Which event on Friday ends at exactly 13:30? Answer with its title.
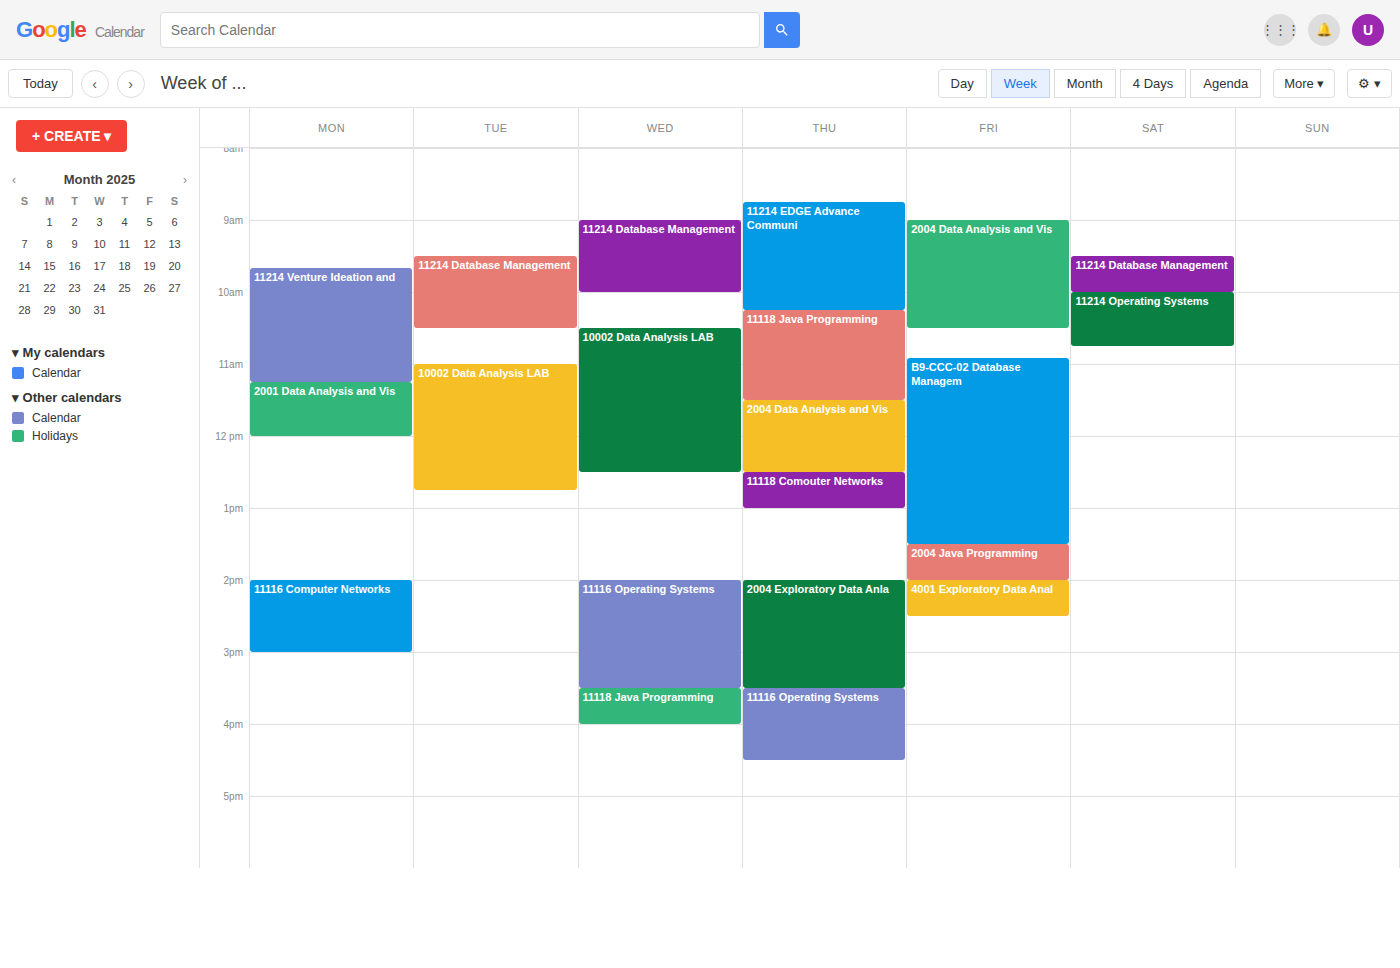
"B9-CCC-02 Database Managem"